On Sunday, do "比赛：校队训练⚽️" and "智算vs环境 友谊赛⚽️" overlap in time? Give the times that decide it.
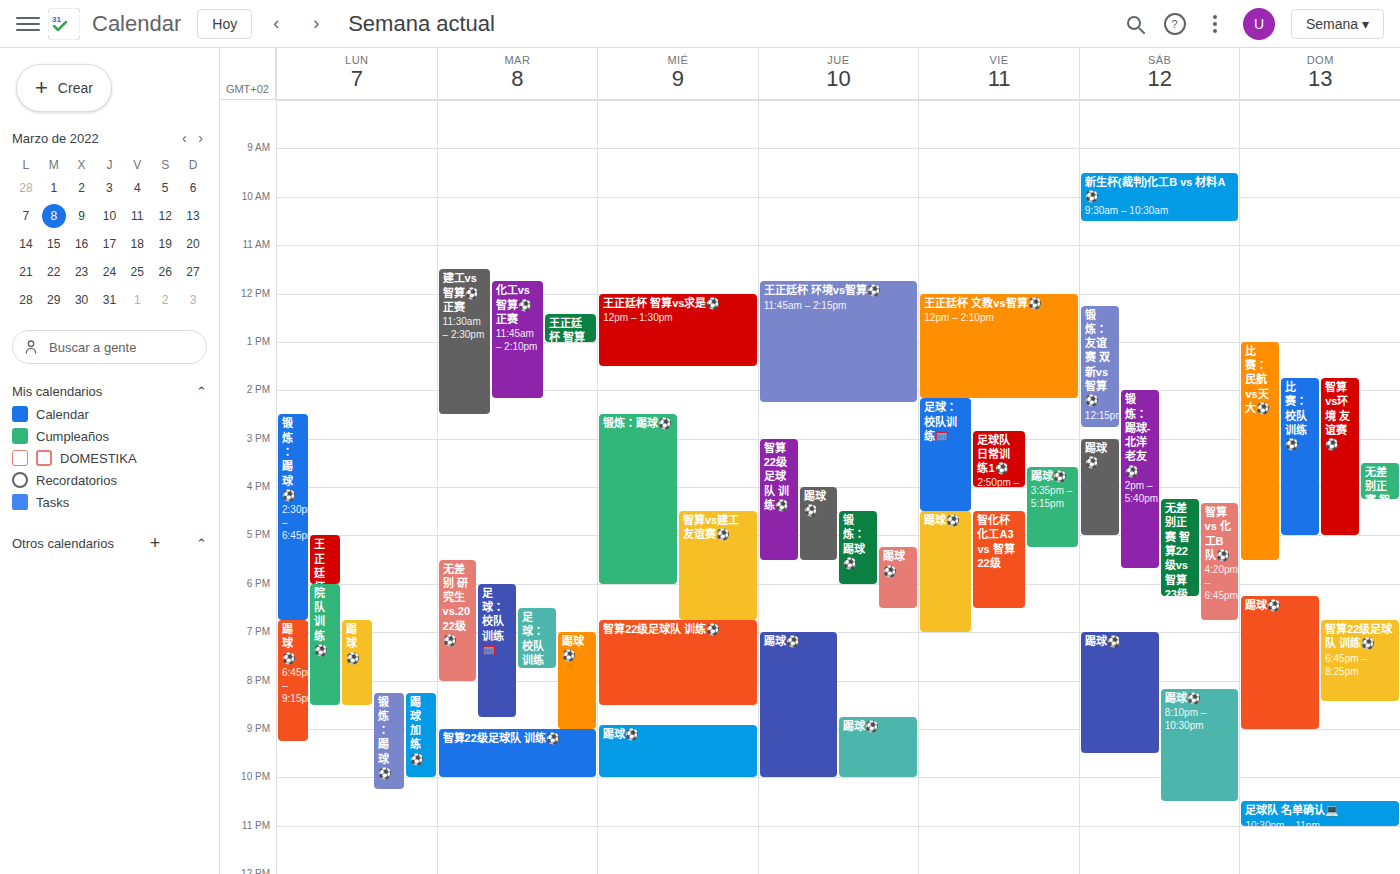
"比赛：校队训练⚽️" runs 1:45 PM to 5:00 PM, inside "智算vs环境 友谊赛⚽️" -- they overlap.